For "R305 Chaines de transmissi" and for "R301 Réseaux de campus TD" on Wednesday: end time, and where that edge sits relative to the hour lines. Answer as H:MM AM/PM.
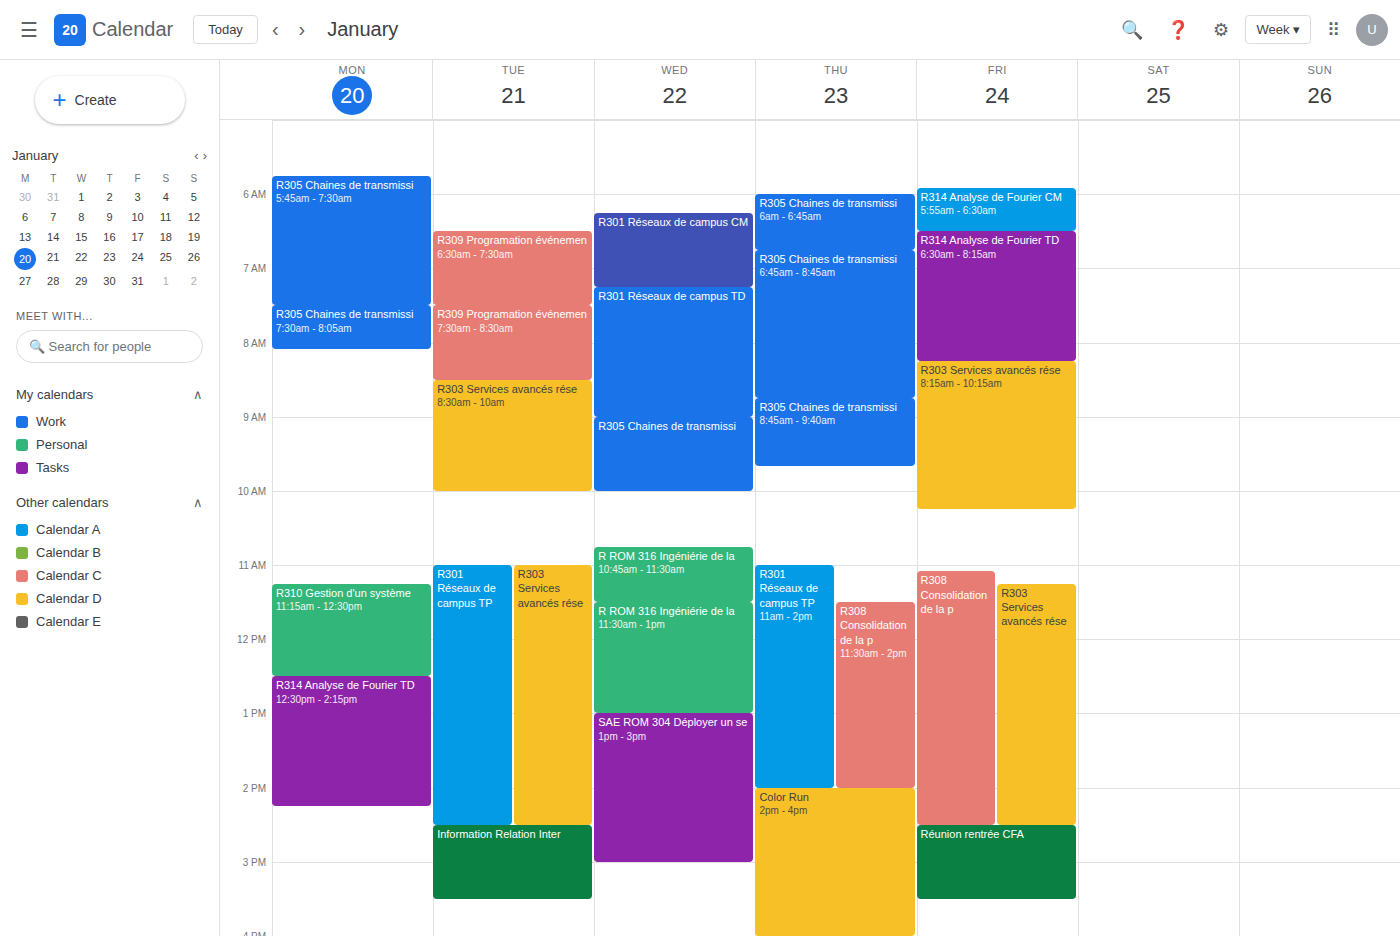
"R305 Chaines de transmissi": 10:00 AM, exactly on the 10 AM line. "R301 Réseaux de campus TD": 9:00 AM, exactly on the 9 AM line.